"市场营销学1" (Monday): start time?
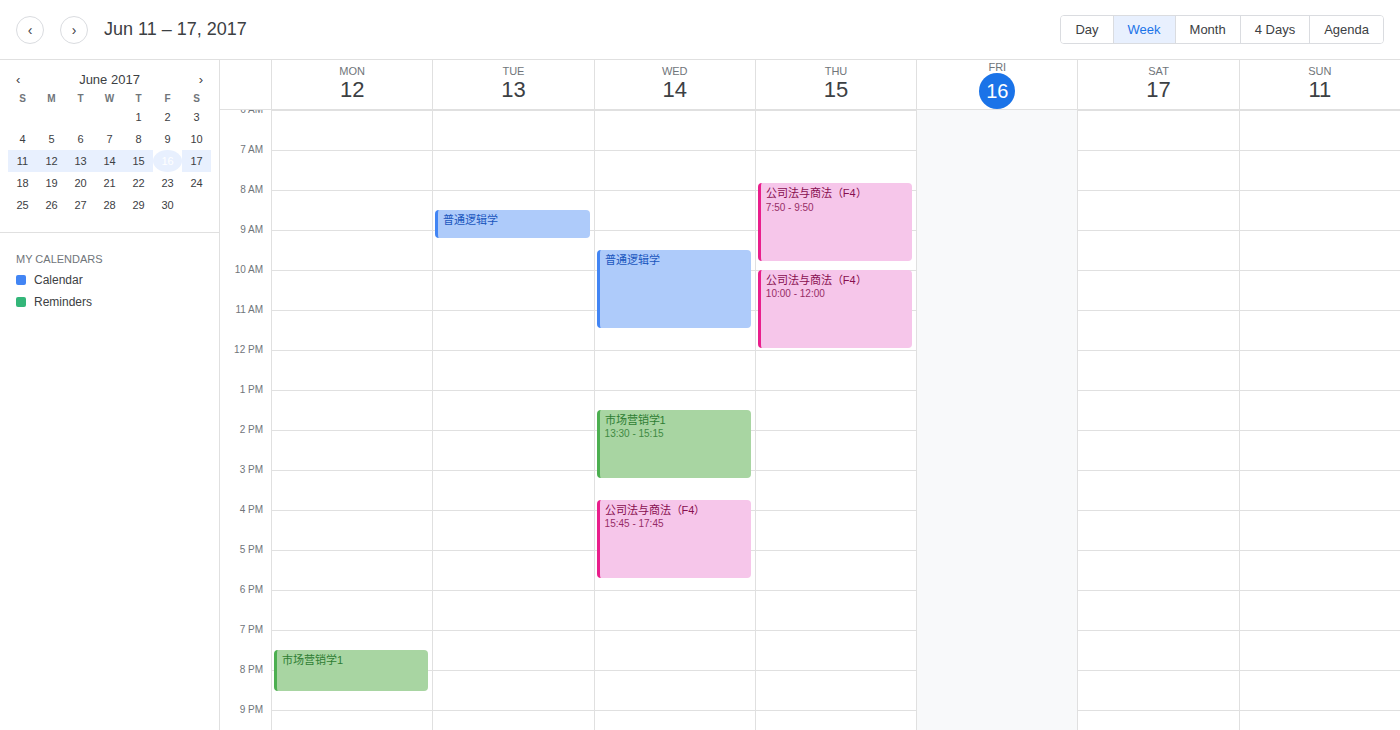
7:30 PM